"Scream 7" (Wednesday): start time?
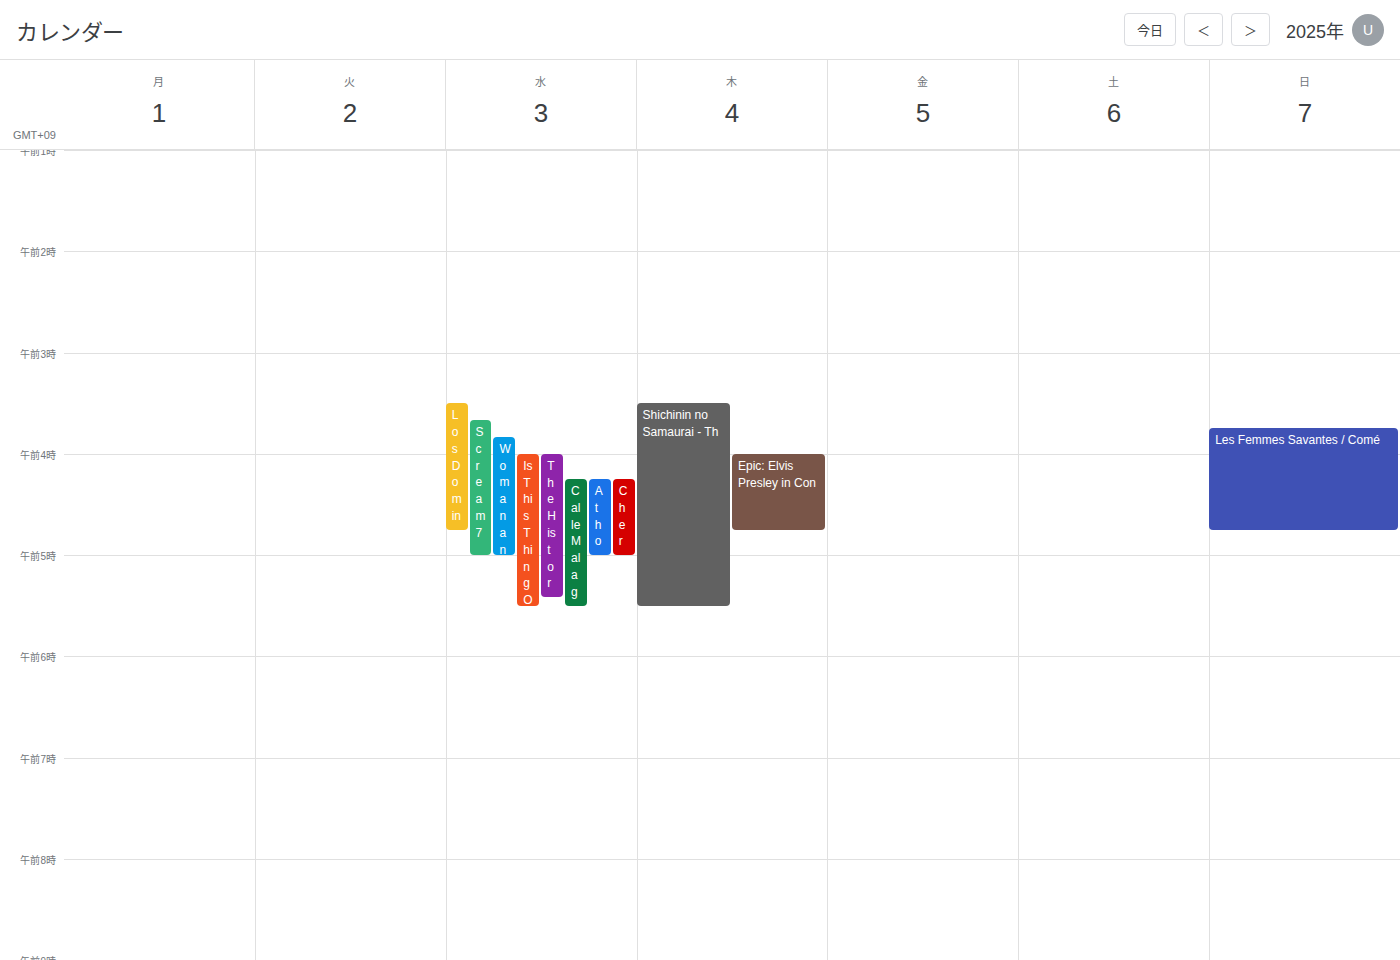
3:40 AM